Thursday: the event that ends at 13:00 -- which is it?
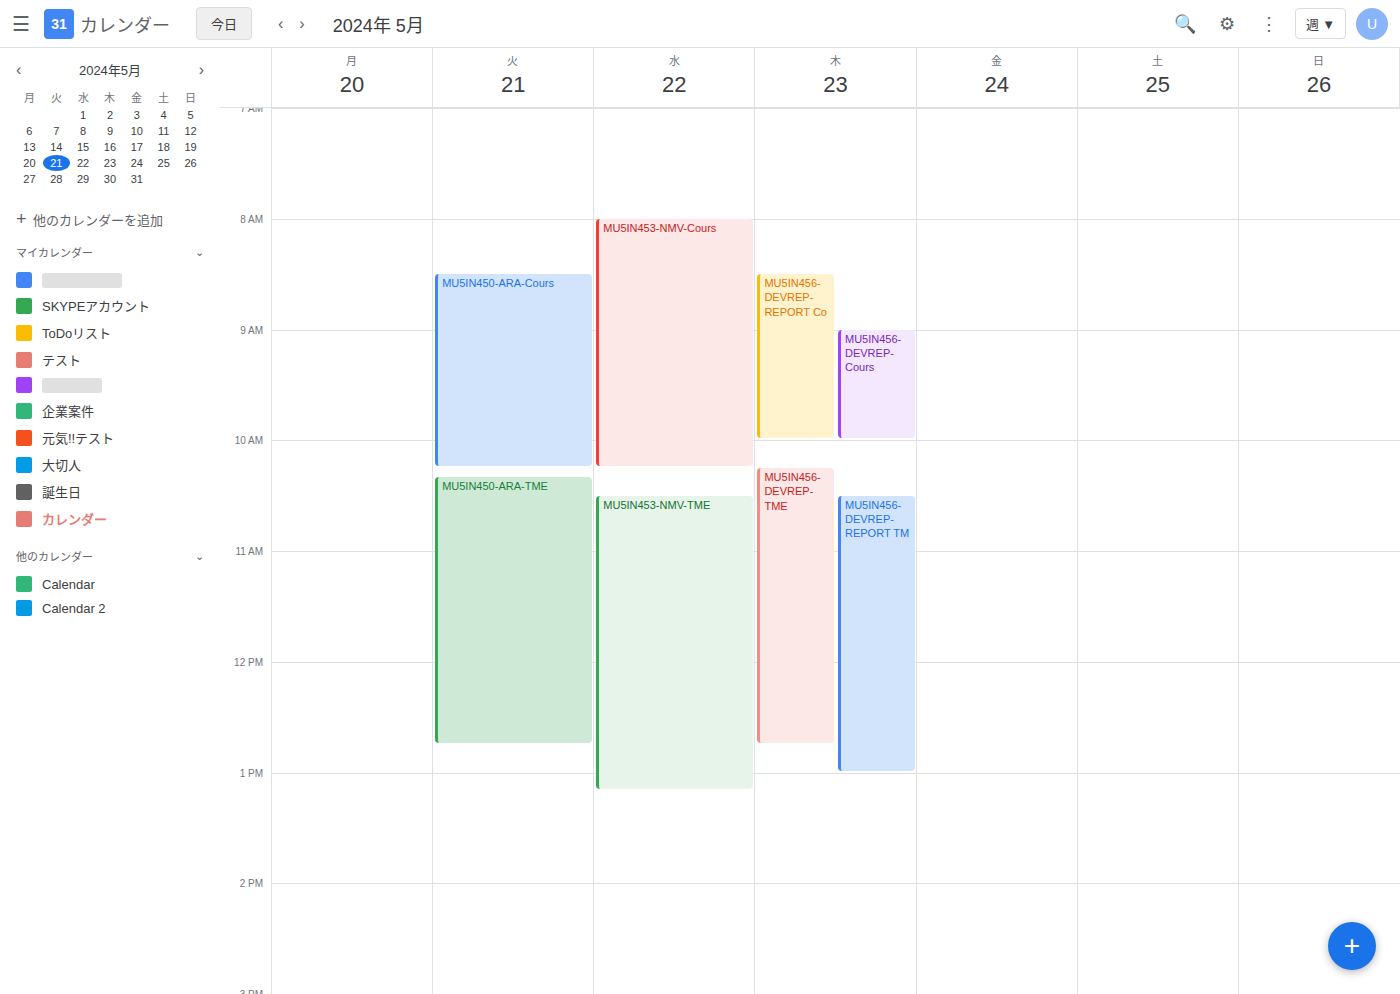
"MU5IN456-DEVREP- REPORT TM"